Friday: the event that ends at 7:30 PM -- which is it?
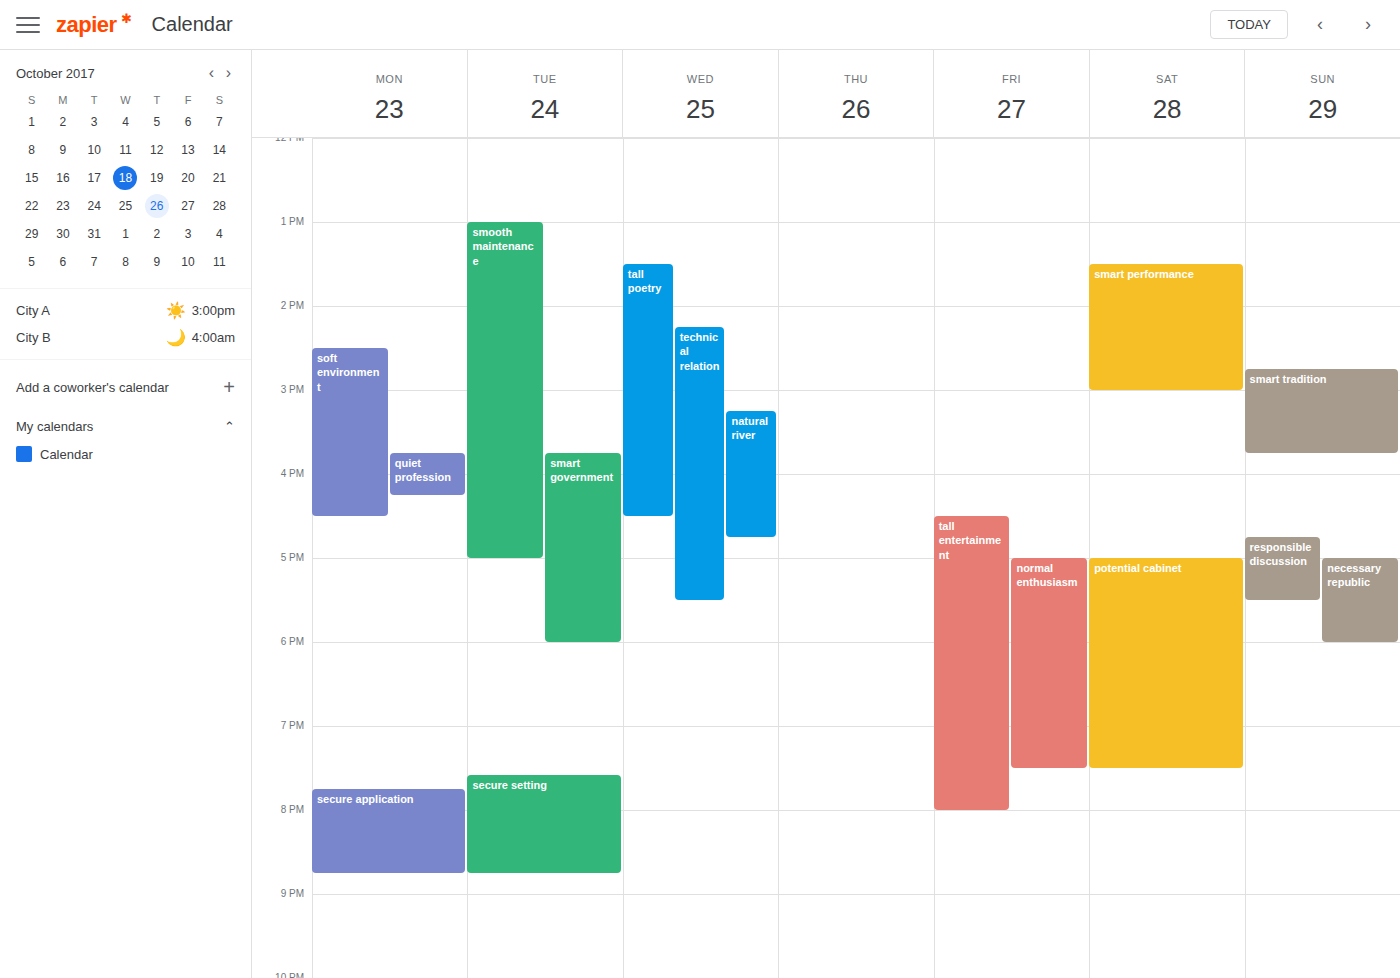
"normal enthusiasm"